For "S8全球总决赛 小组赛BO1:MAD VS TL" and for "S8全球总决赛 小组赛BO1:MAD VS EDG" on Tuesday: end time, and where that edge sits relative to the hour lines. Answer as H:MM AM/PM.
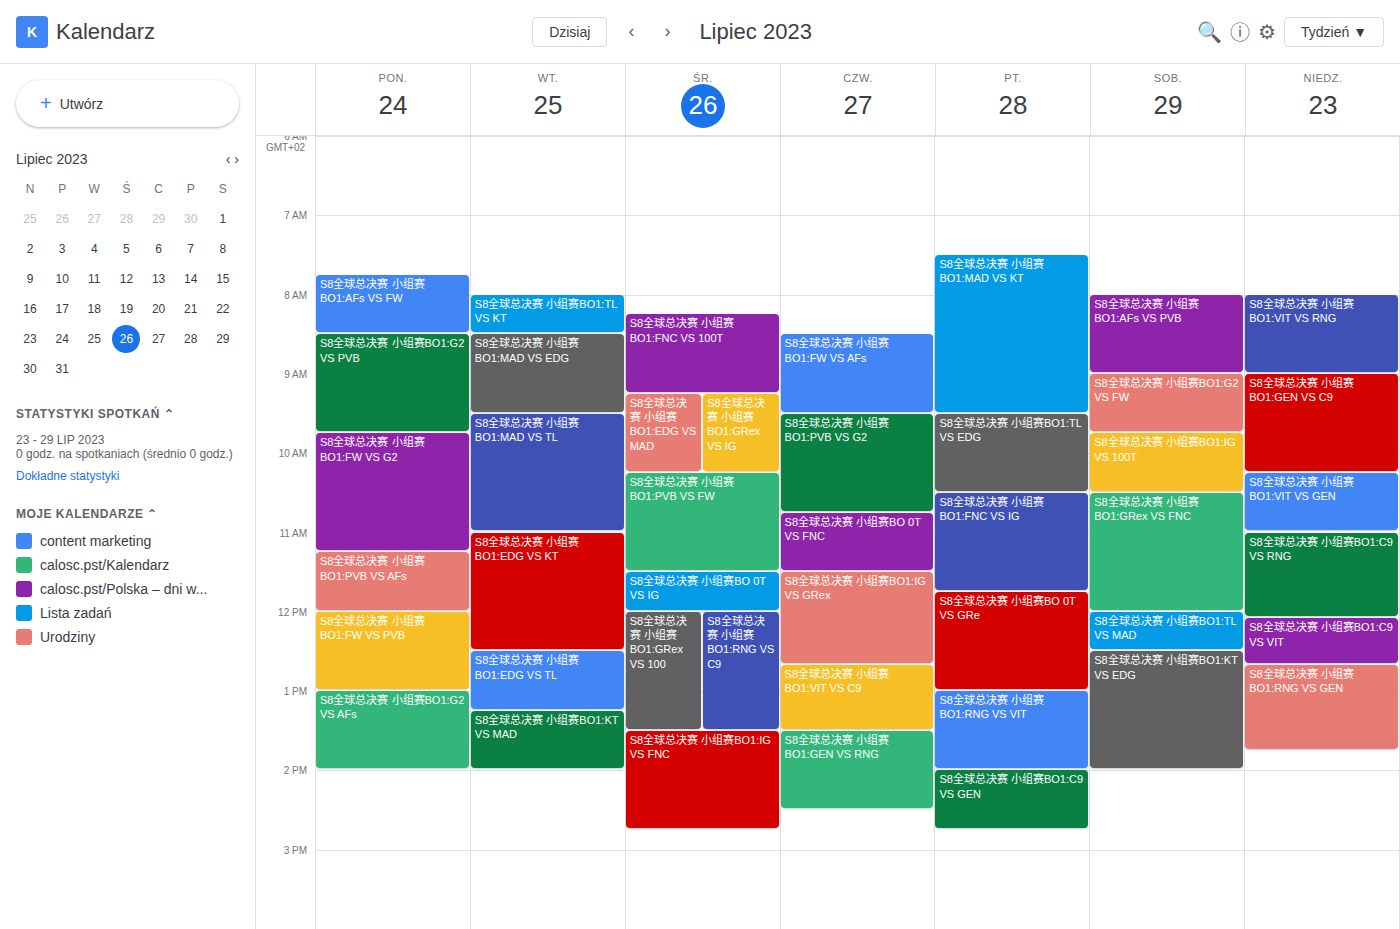
"S8全球总决赛 小组赛BO1:MAD VS TL": 11:00 AM, exactly on the 11 AM line. "S8全球总决赛 小组赛BO1:MAD VS EDG": 9:30 AM, halfway between the 9 AM and 10 AM lines.